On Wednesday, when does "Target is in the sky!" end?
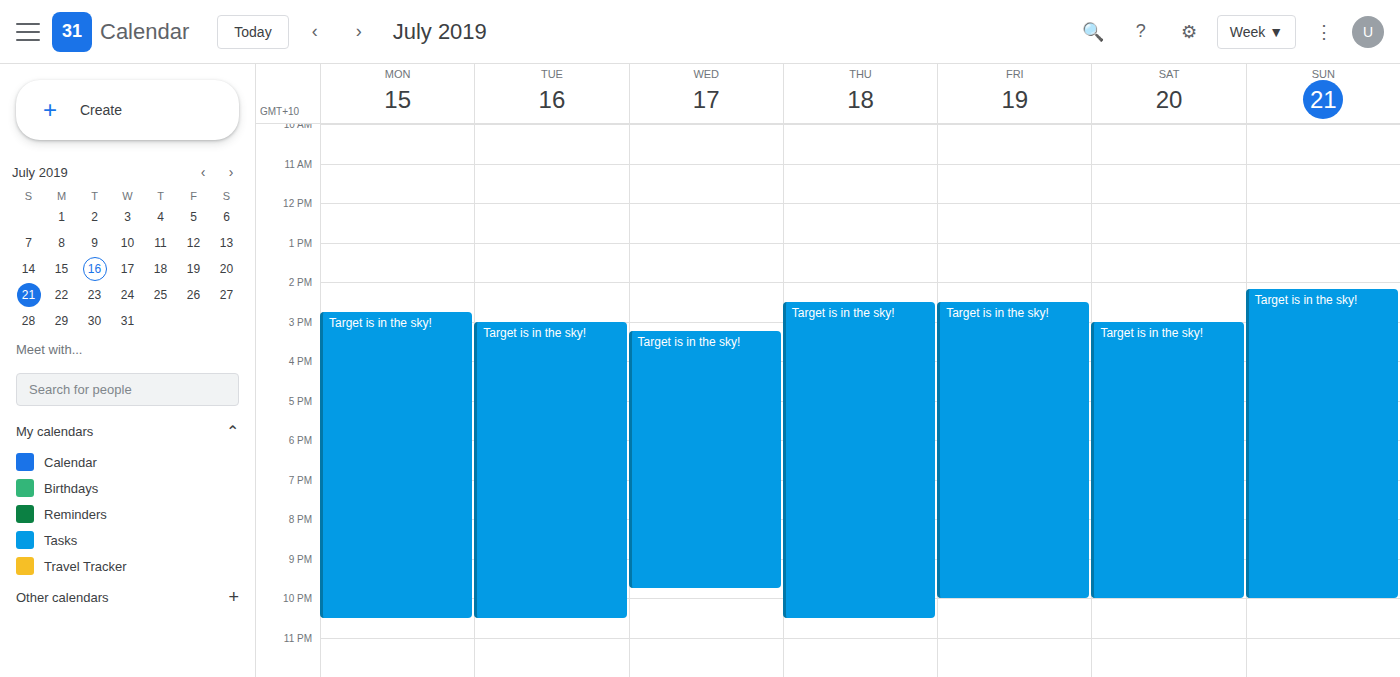
9:45 PM